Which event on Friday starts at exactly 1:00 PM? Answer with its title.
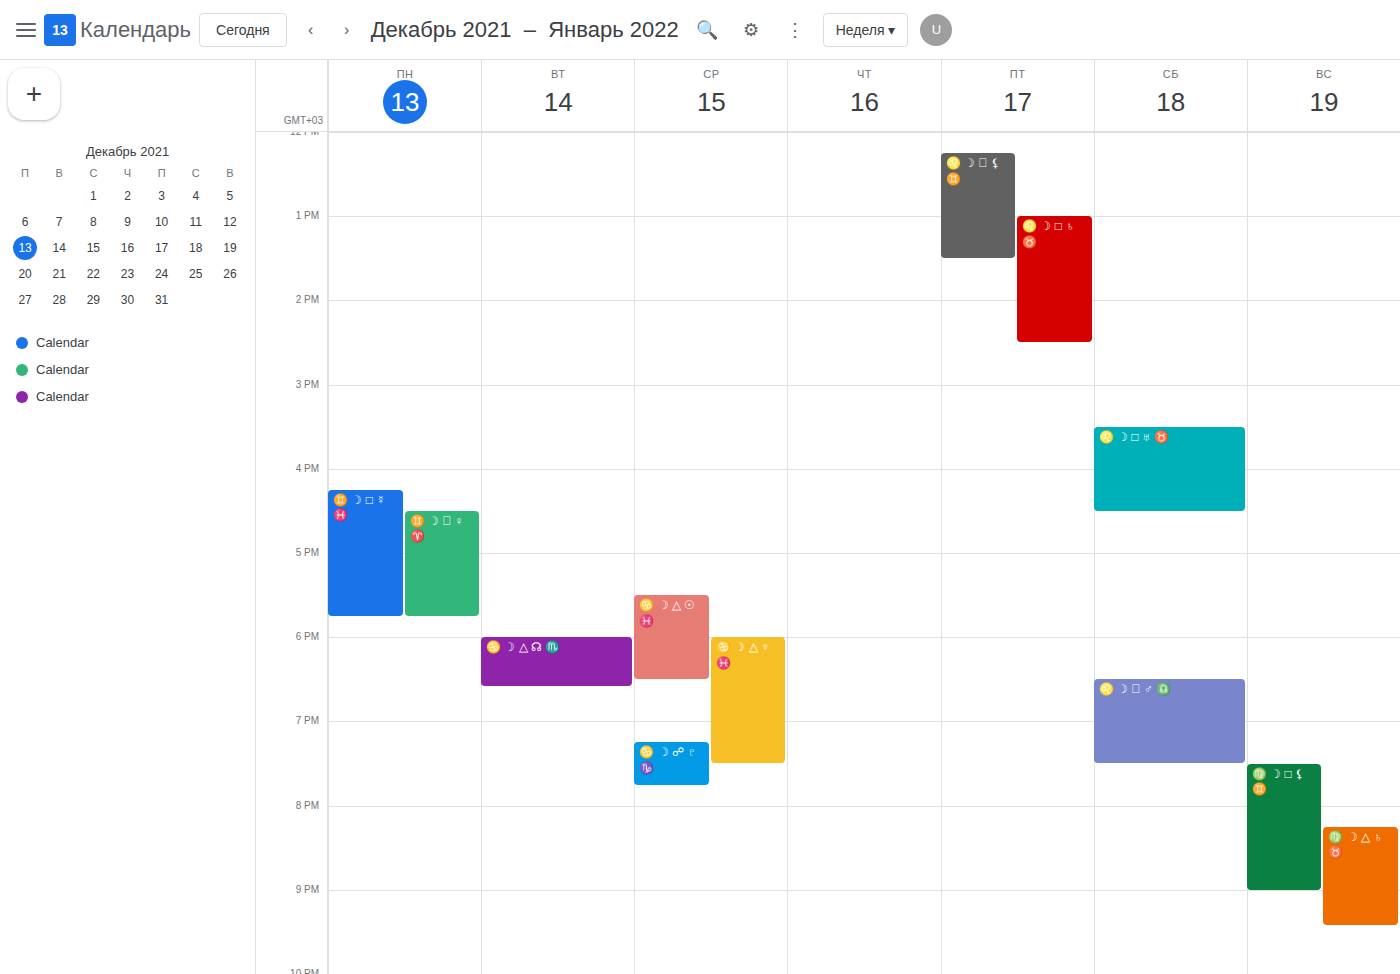
"♌️ ☽ □ ♄ ♉️"